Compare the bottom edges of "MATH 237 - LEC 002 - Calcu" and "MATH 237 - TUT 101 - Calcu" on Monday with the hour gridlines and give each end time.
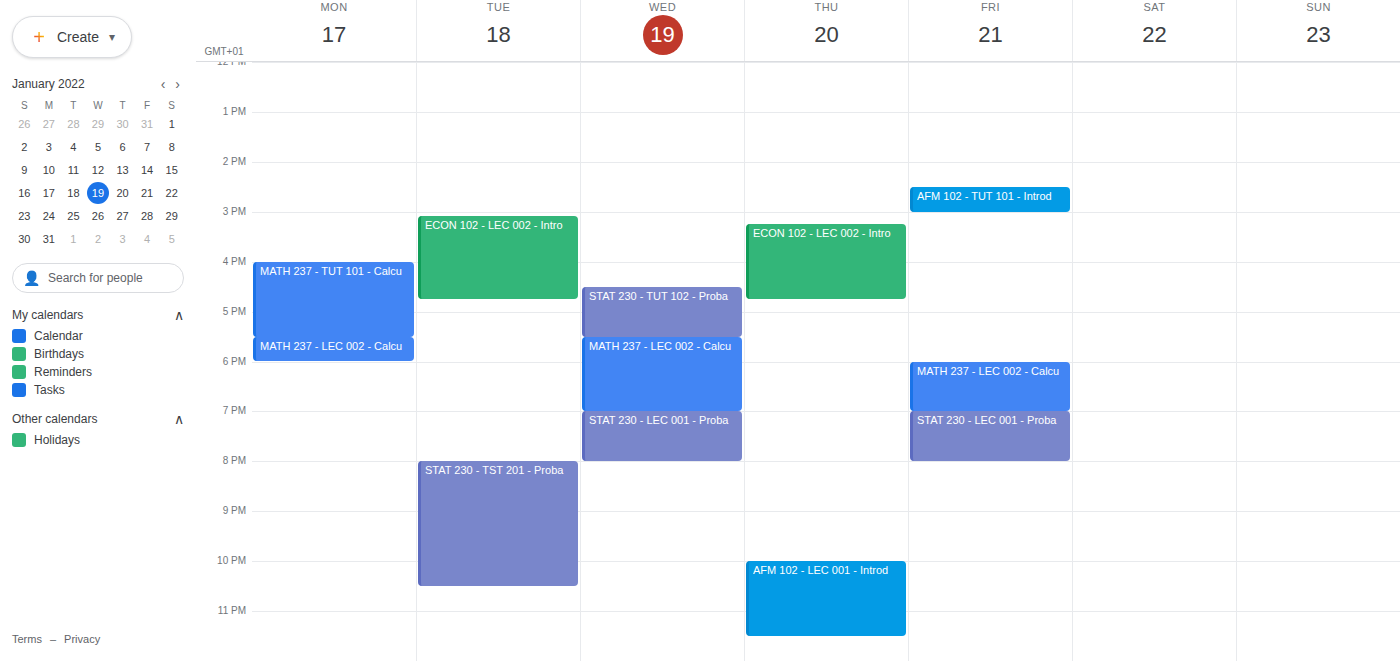
"MATH 237 - LEC 002 - Calcu": 6:00 PM, exactly on the 6 PM line. "MATH 237 - TUT 101 - Calcu": 5:30 PM, halfway between the 5 PM and 6 PM lines.